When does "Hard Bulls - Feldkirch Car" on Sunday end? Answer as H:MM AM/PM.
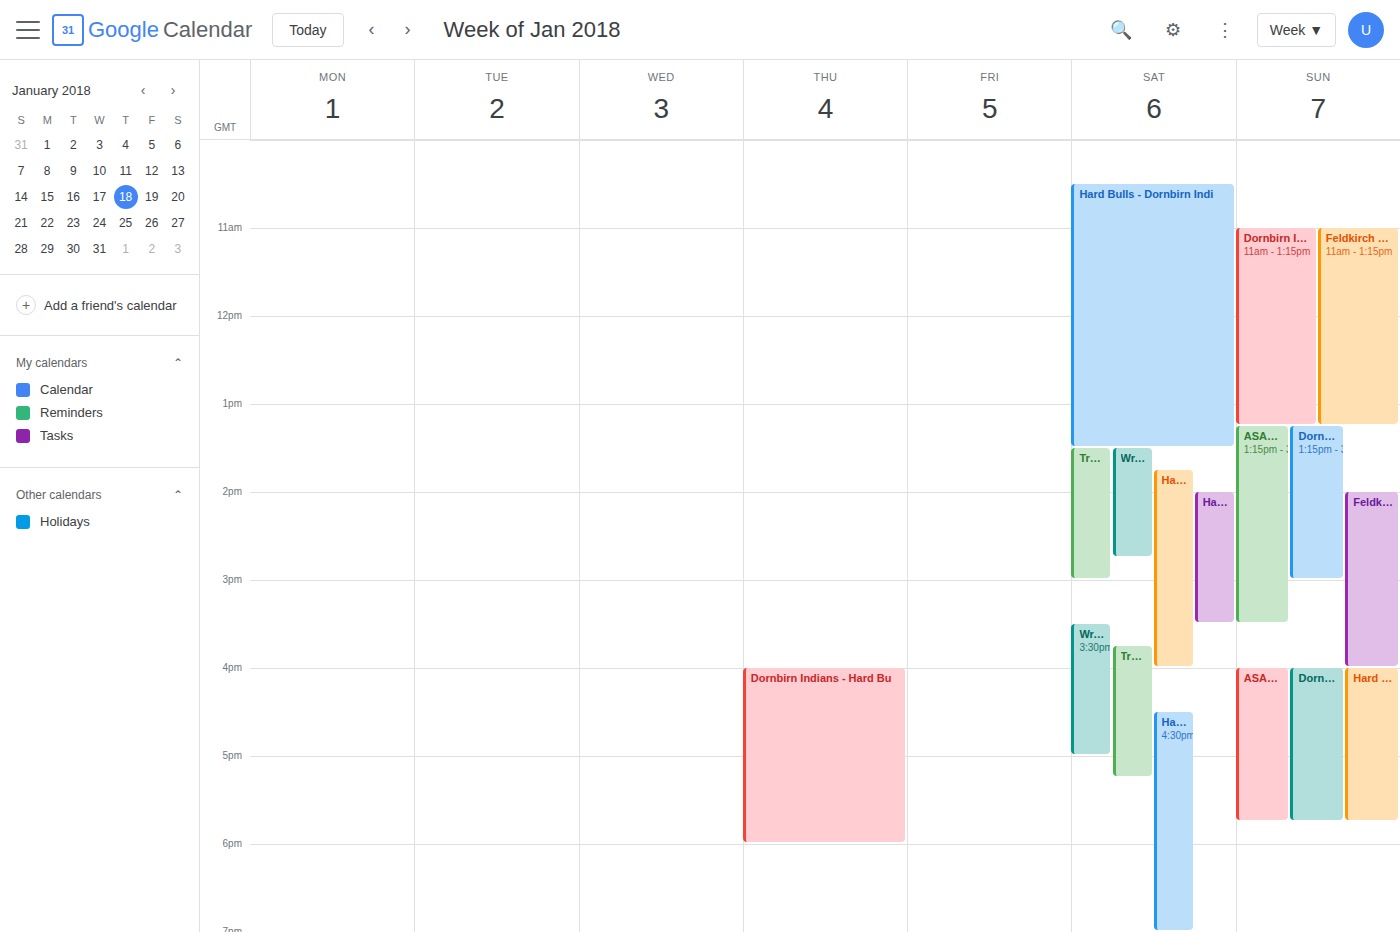
5:45 PM